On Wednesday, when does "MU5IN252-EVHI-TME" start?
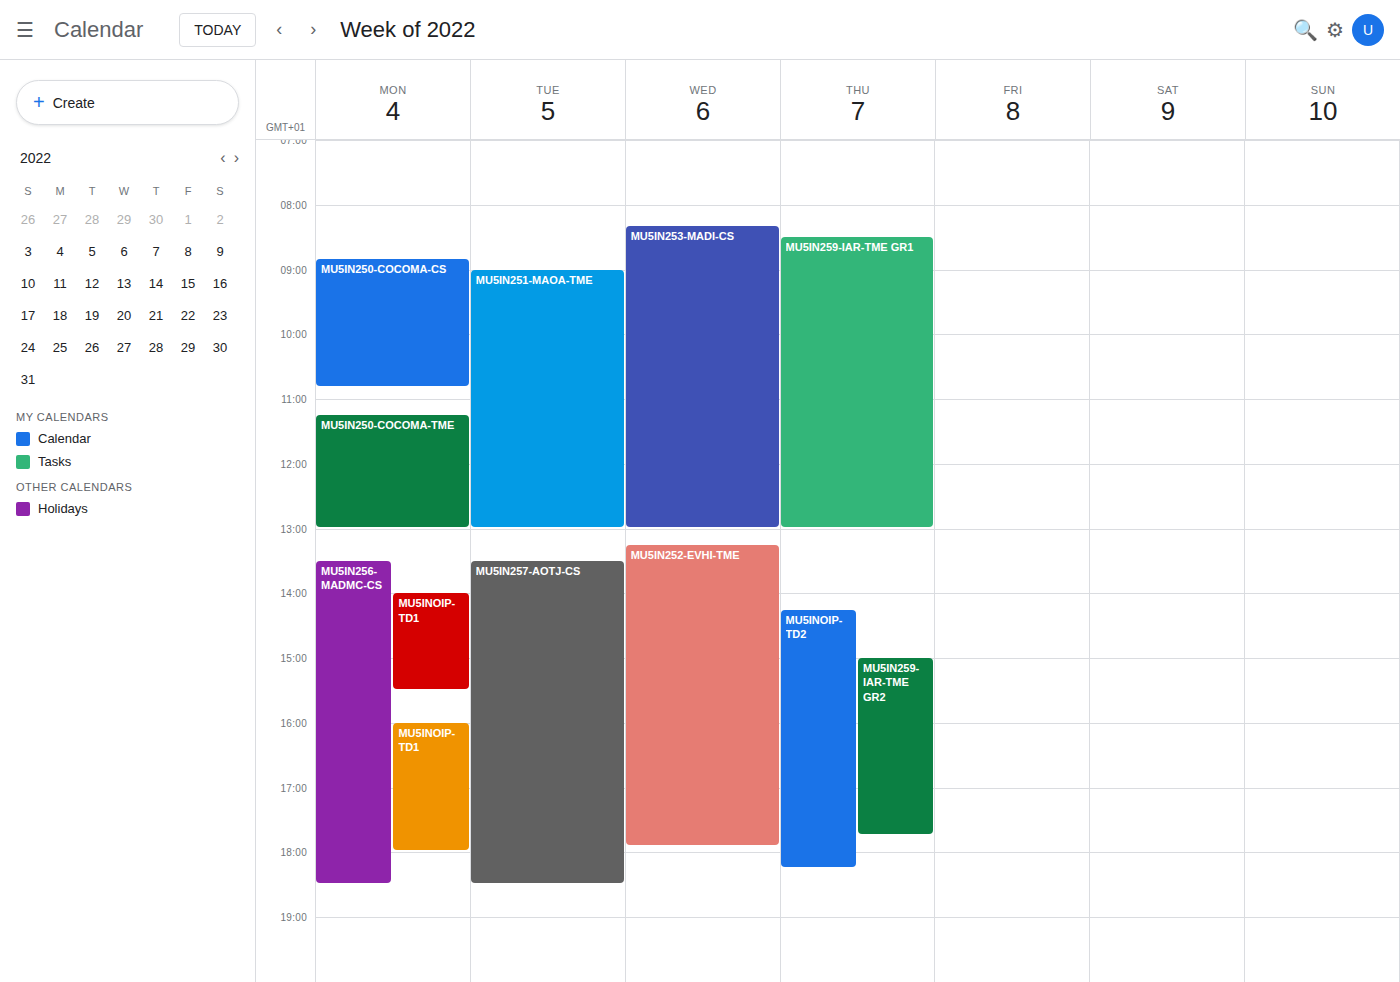
1:15 PM